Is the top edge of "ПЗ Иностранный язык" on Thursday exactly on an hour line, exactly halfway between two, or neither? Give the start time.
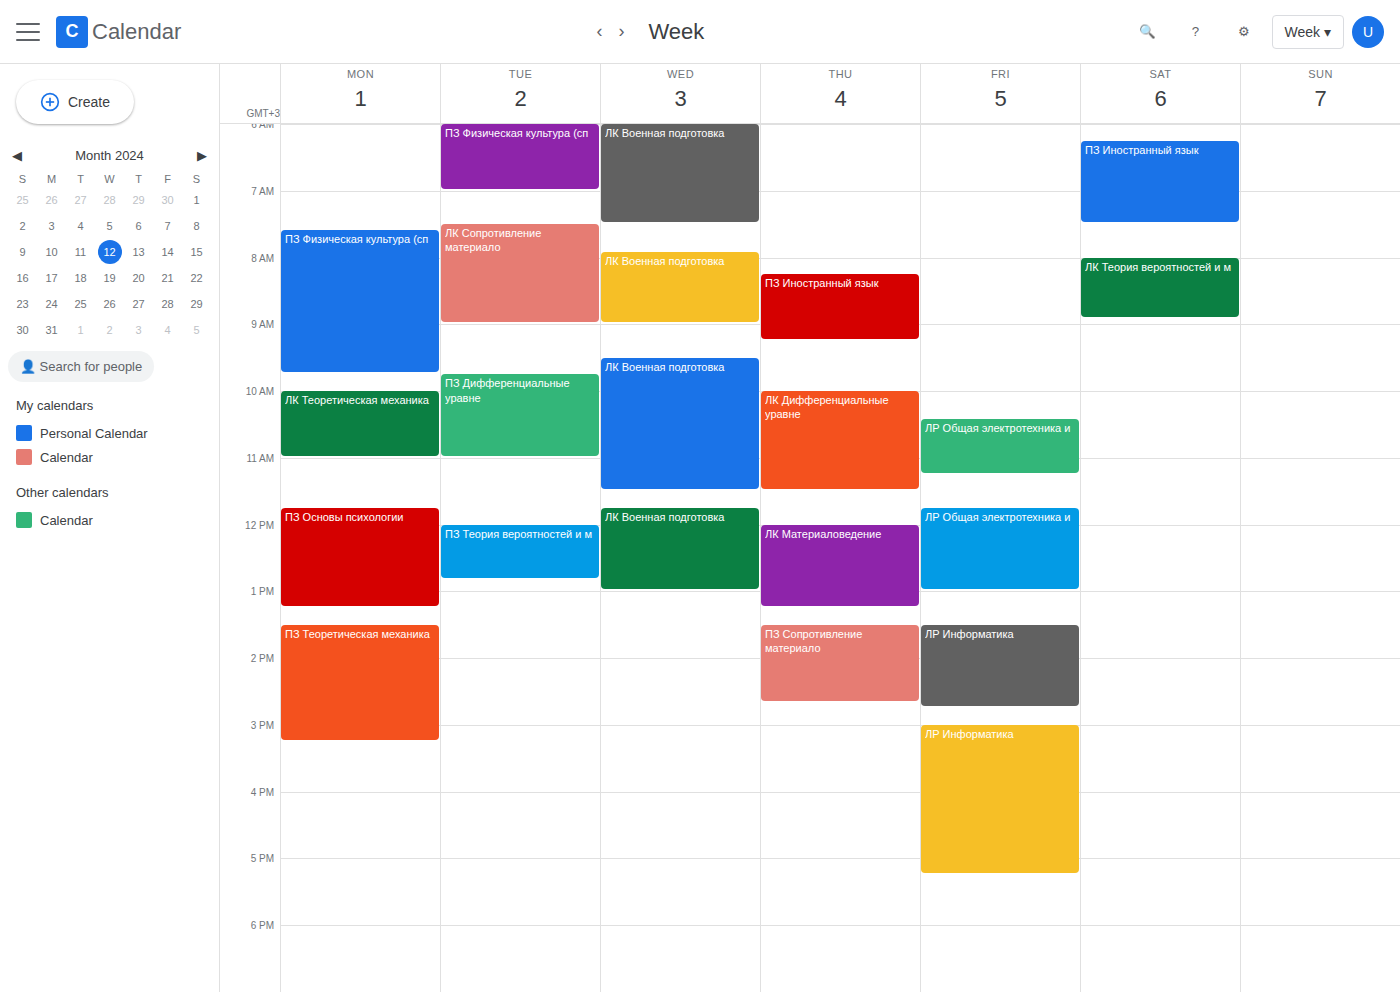
8:15 AM -- neither: a quarter of the way from the 8 AM line to the 9 AM line.